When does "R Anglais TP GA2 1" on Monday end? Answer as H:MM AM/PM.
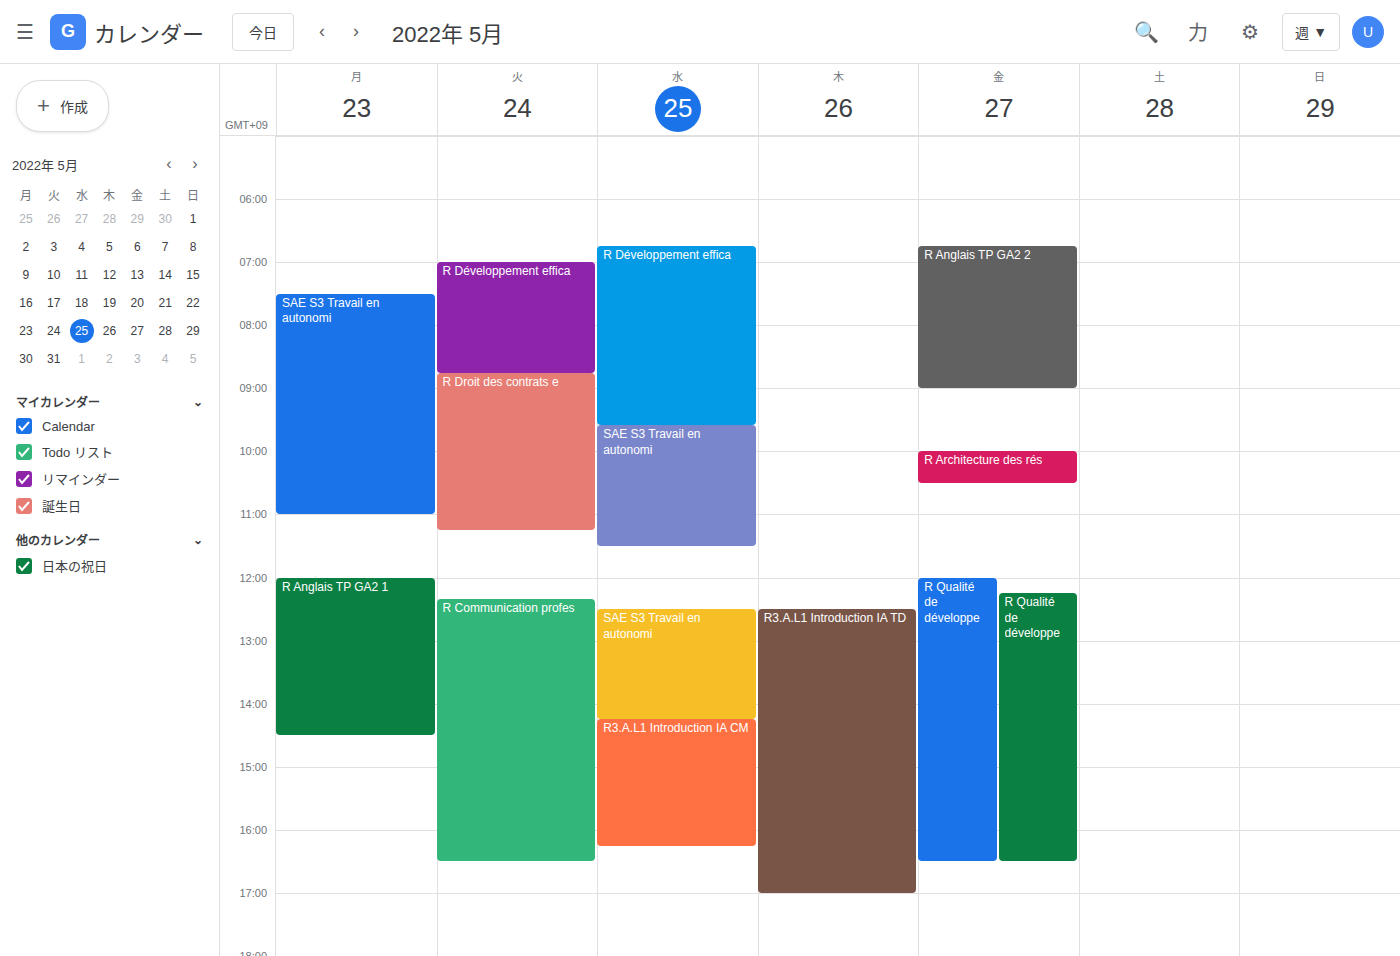
2:30 PM